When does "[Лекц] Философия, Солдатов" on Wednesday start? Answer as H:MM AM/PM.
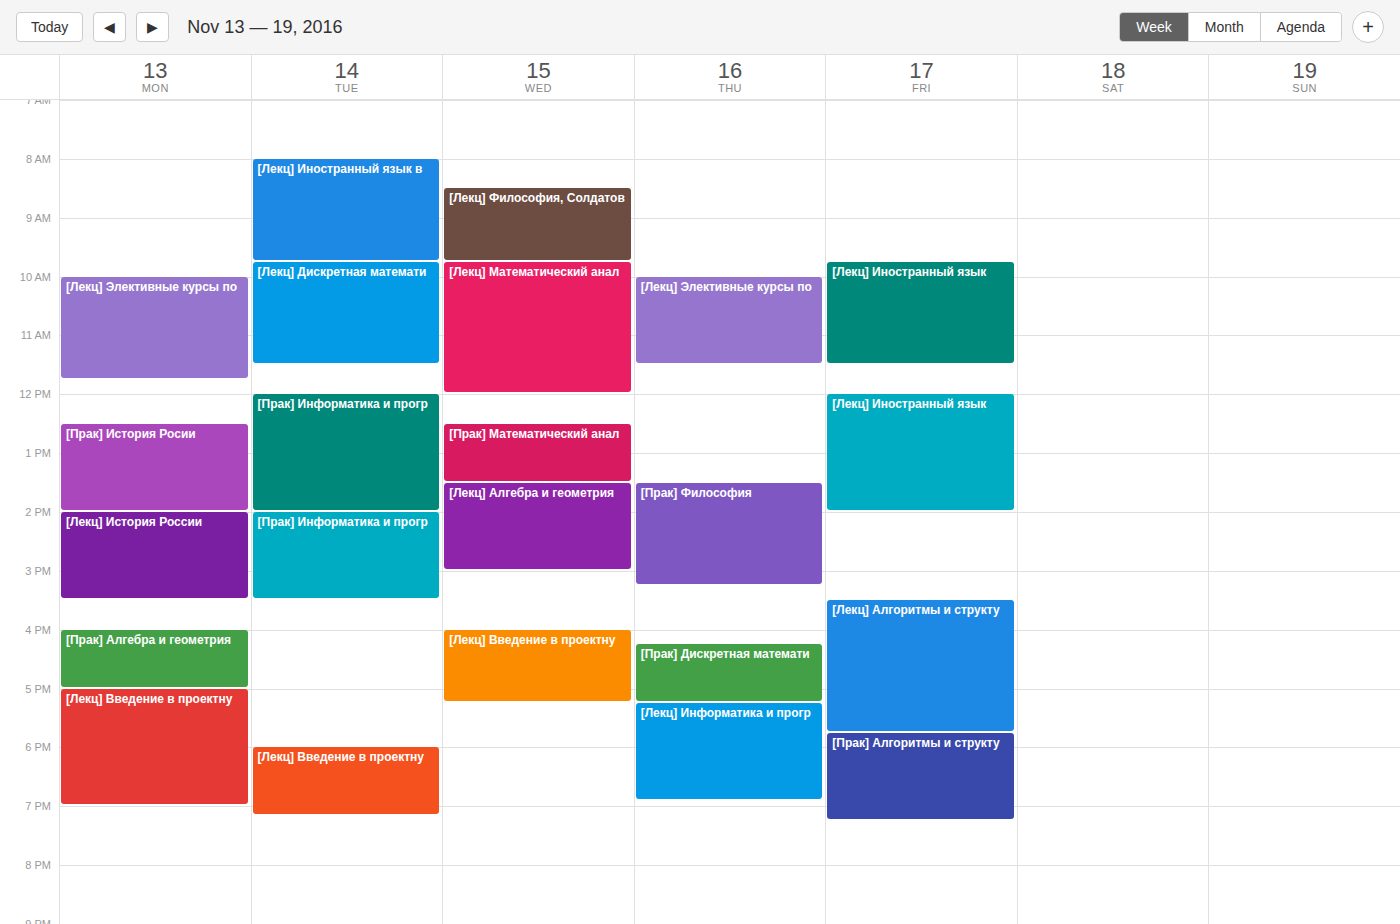
8:30 AM